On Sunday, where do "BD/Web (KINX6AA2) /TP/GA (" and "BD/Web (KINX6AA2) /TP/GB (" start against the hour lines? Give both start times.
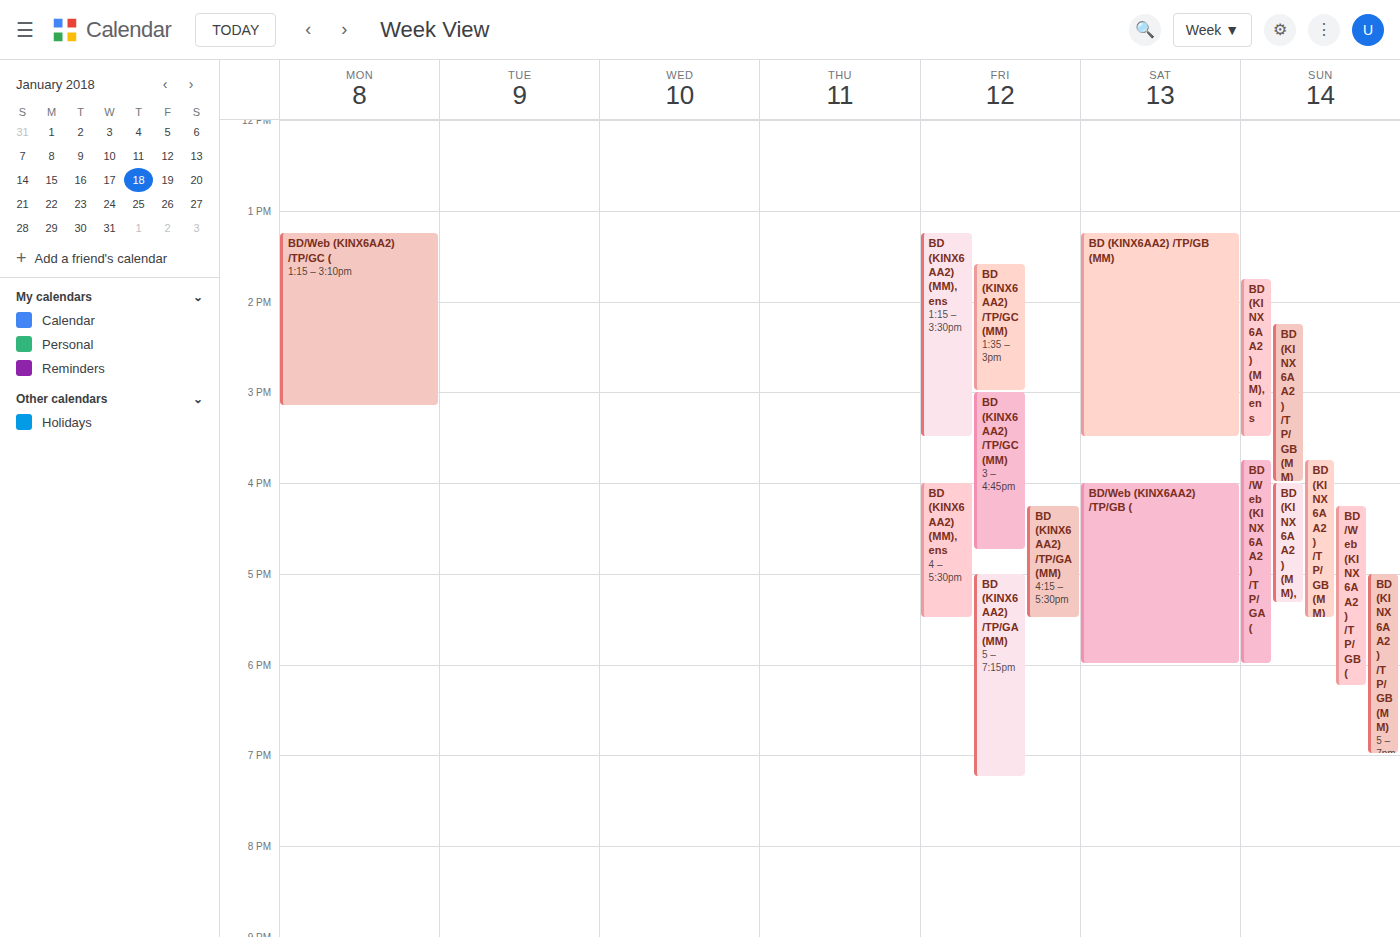
"BD/Web (KINX6AA2) /TP/GA (": 15:45, neither: three quarters of the way from the 15:00 line to the 16:00 line. "BD/Web (KINX6AA2) /TP/GB (": 16:15, neither: a quarter of the way from the 16:00 line to the 17:00 line.